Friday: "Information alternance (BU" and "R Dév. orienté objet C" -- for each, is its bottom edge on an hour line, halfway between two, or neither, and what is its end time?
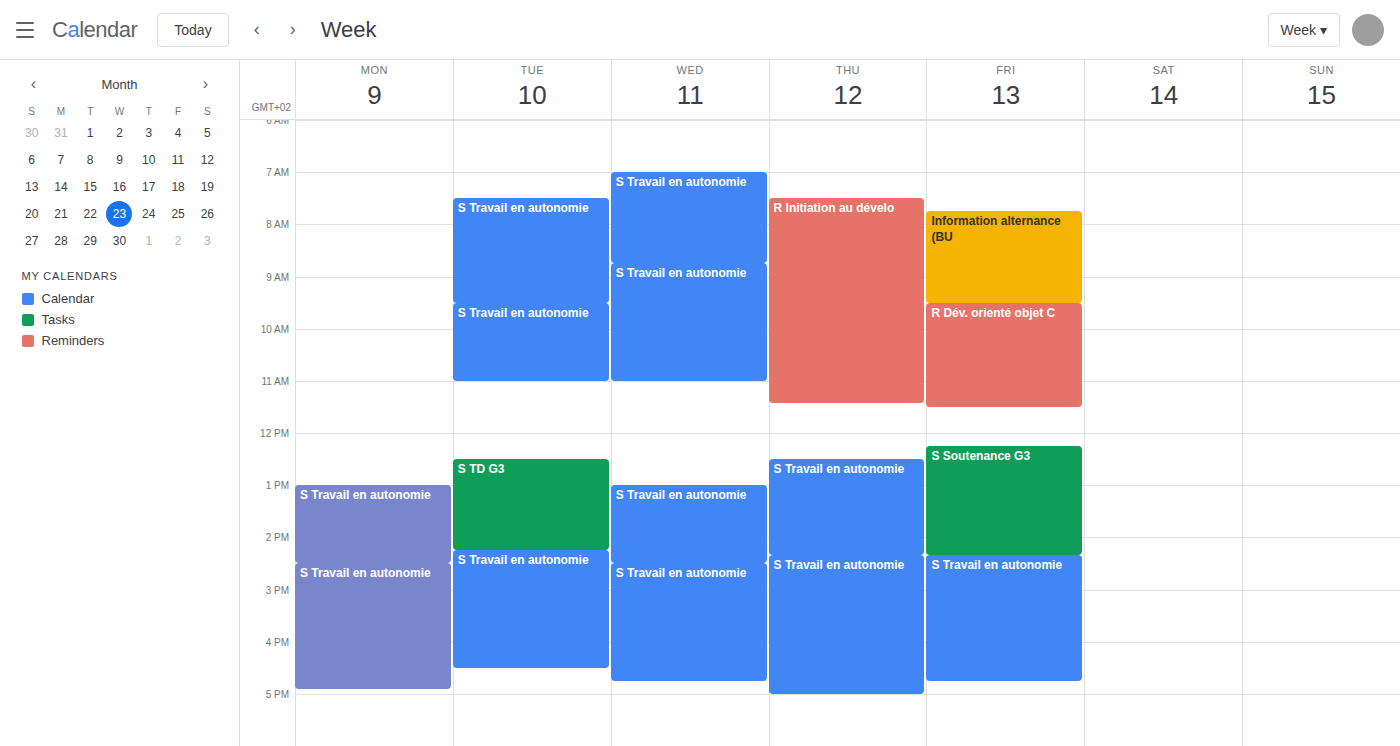
"Information alternance (BU": 9:30 AM, halfway between the 9 AM and 10 AM lines. "R Dév. orienté objet C": 11:30 AM, halfway between the 11 AM and 12 PM lines.